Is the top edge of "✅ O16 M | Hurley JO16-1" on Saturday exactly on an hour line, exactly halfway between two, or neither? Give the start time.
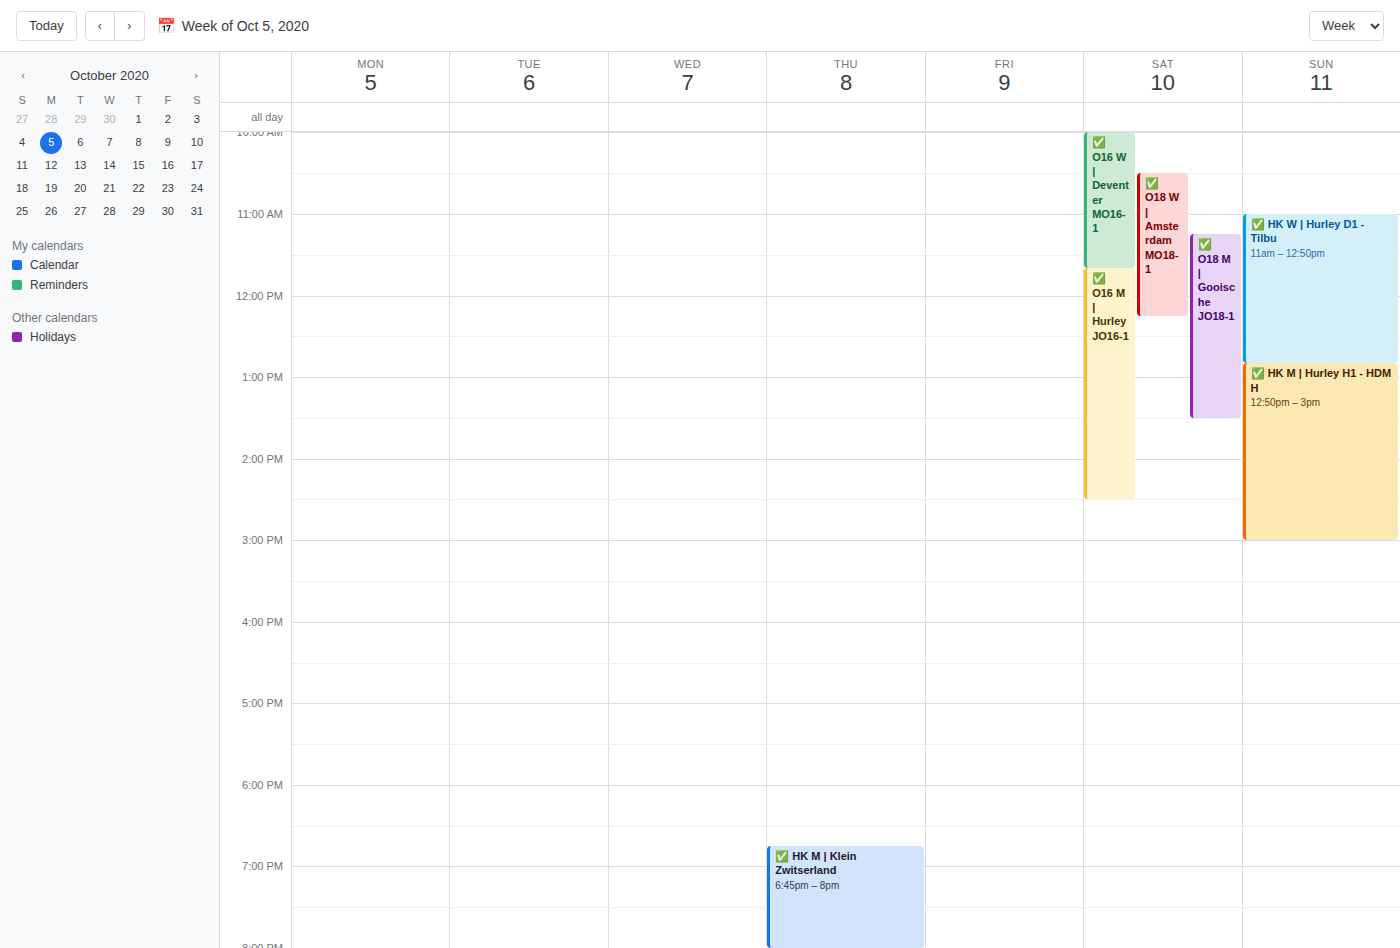
11:40 AM -- neither: 40 minutes below the 11 AM line and 20 minutes above the 12 PM line.